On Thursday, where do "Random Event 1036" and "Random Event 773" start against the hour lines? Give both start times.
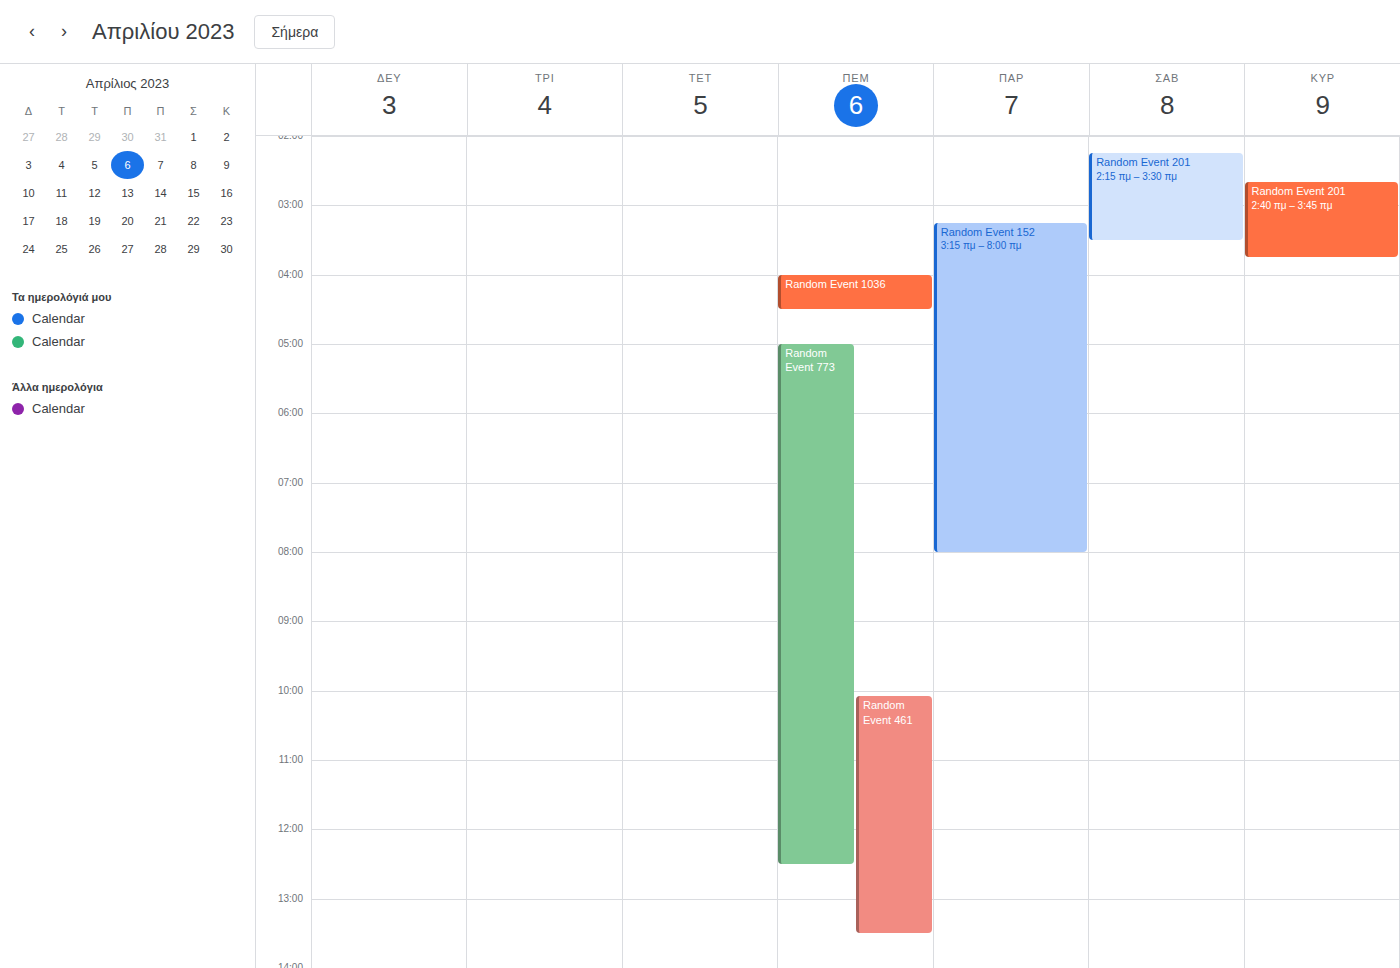
"Random Event 1036": 04:00, exactly on the 04:00 line. "Random Event 773": 05:00, exactly on the 05:00 line.